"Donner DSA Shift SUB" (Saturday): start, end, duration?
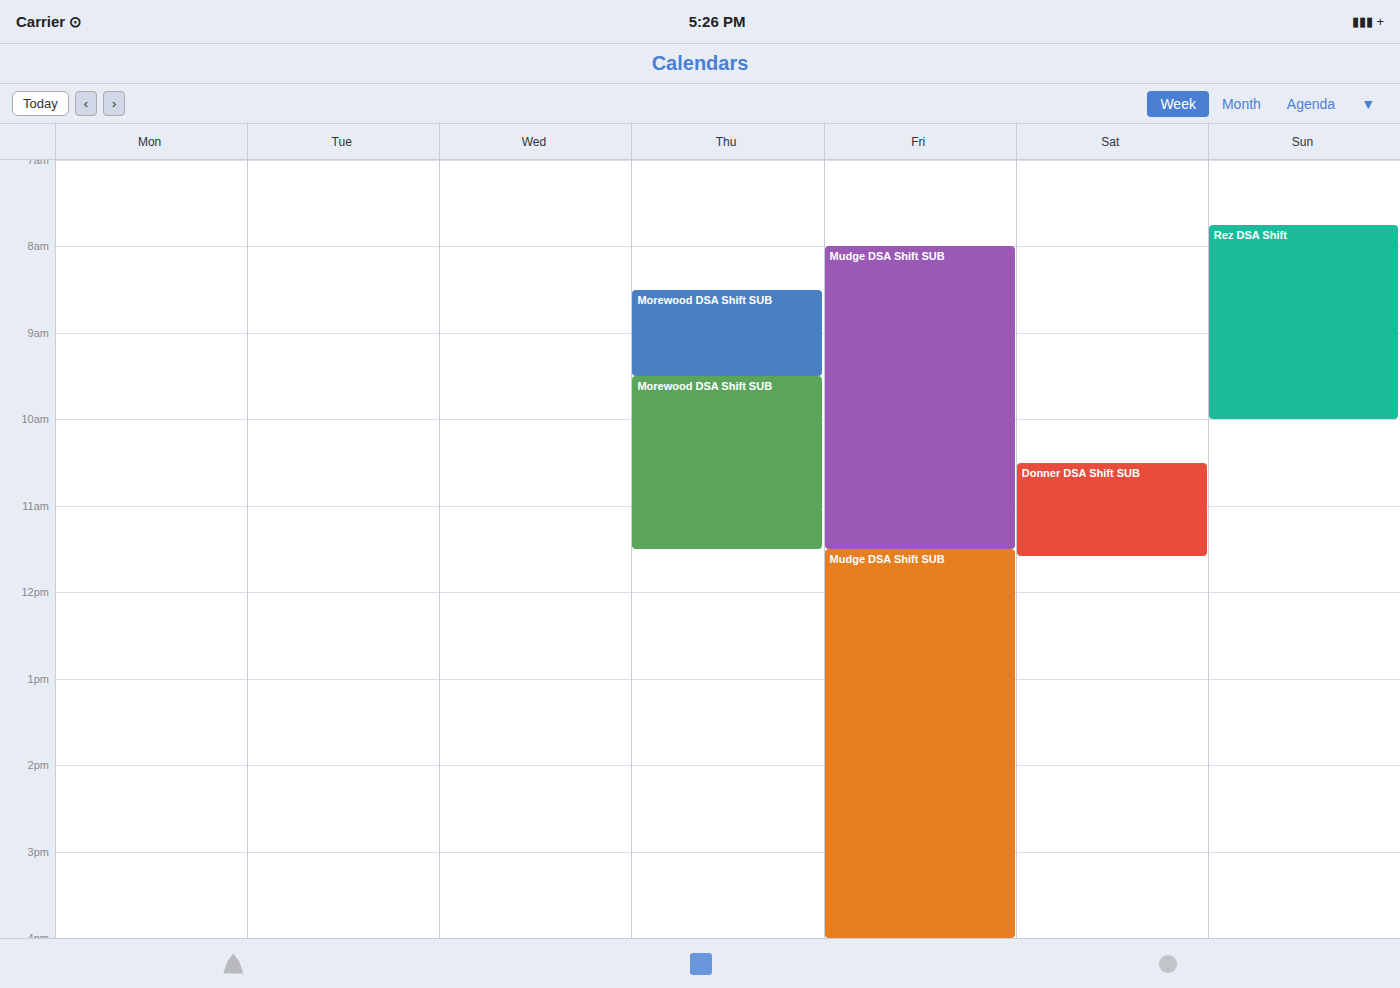
10:30 AM to 11:35 AM, 1 hour 5 minutes